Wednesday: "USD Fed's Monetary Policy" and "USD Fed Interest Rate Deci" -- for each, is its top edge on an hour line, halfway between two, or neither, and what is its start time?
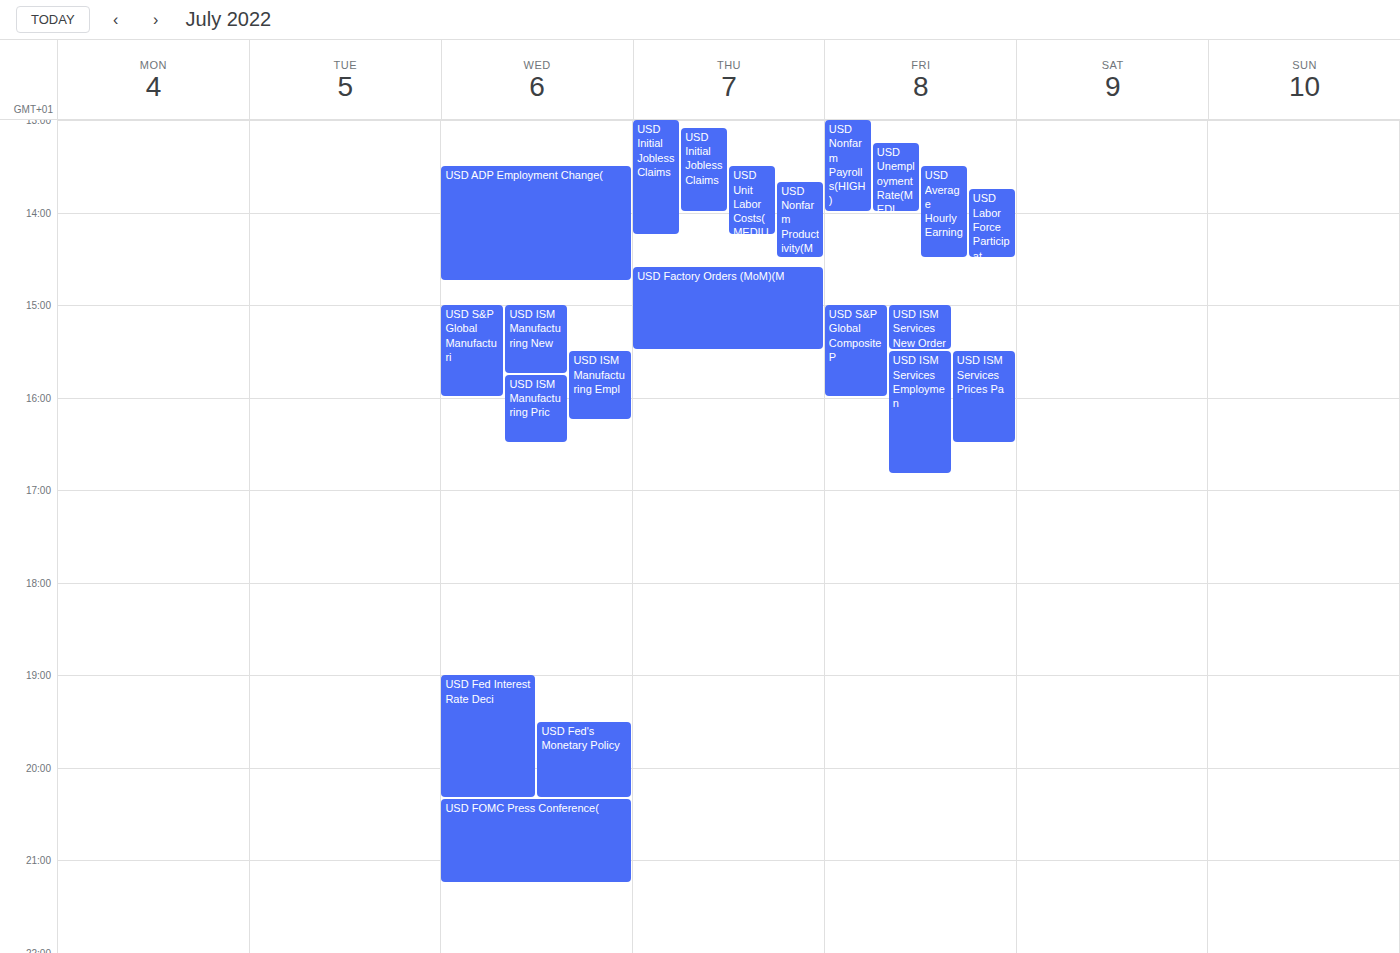
"USD Fed's Monetary Policy": 7:30 PM, halfway between the 7 PM and 8 PM lines. "USD Fed Interest Rate Deci": 7:00 PM, exactly on the 7 PM line.